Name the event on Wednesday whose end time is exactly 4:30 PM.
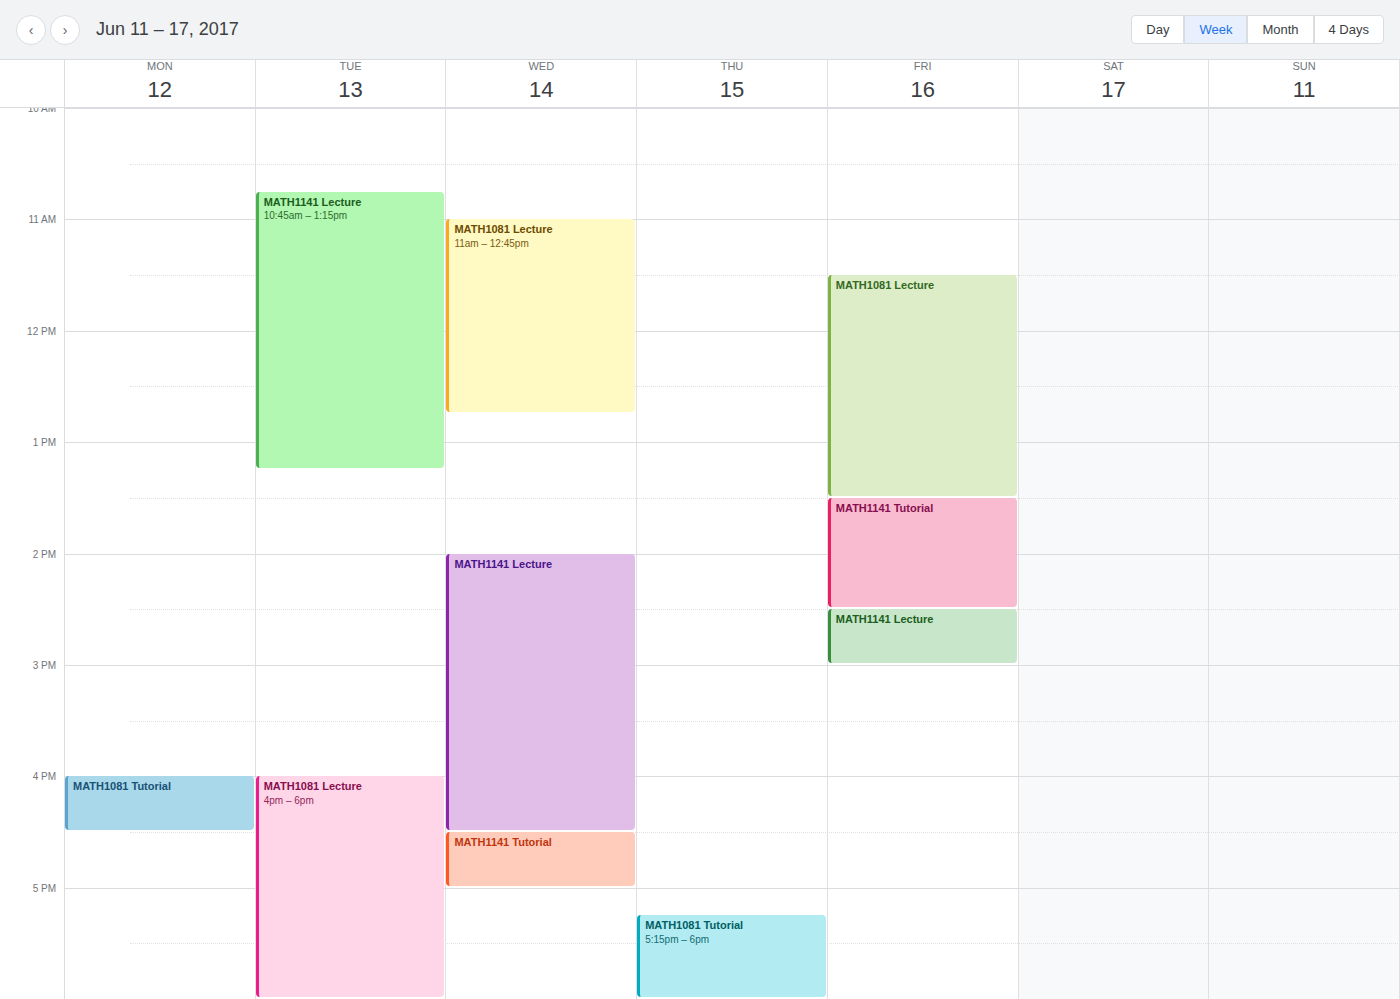
"MATH1141 Lecture"